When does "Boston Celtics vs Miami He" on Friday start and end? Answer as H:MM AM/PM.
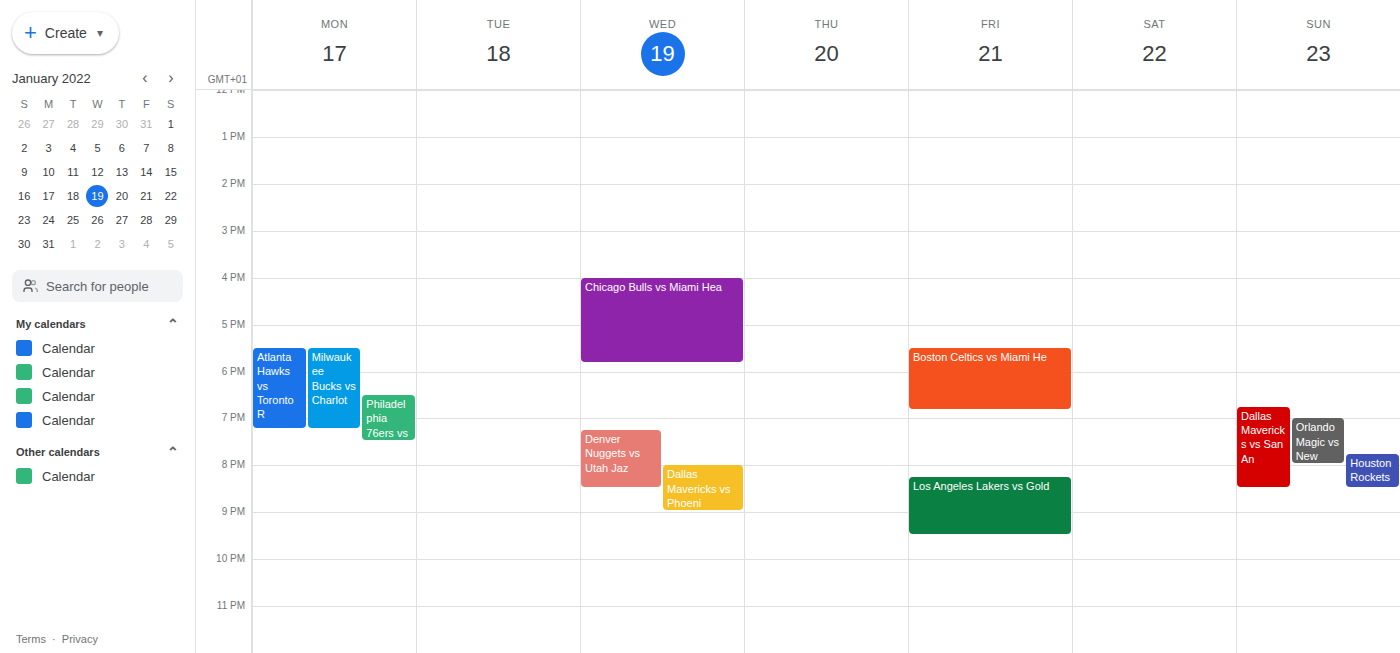
5:30 PM to 6:50 PM